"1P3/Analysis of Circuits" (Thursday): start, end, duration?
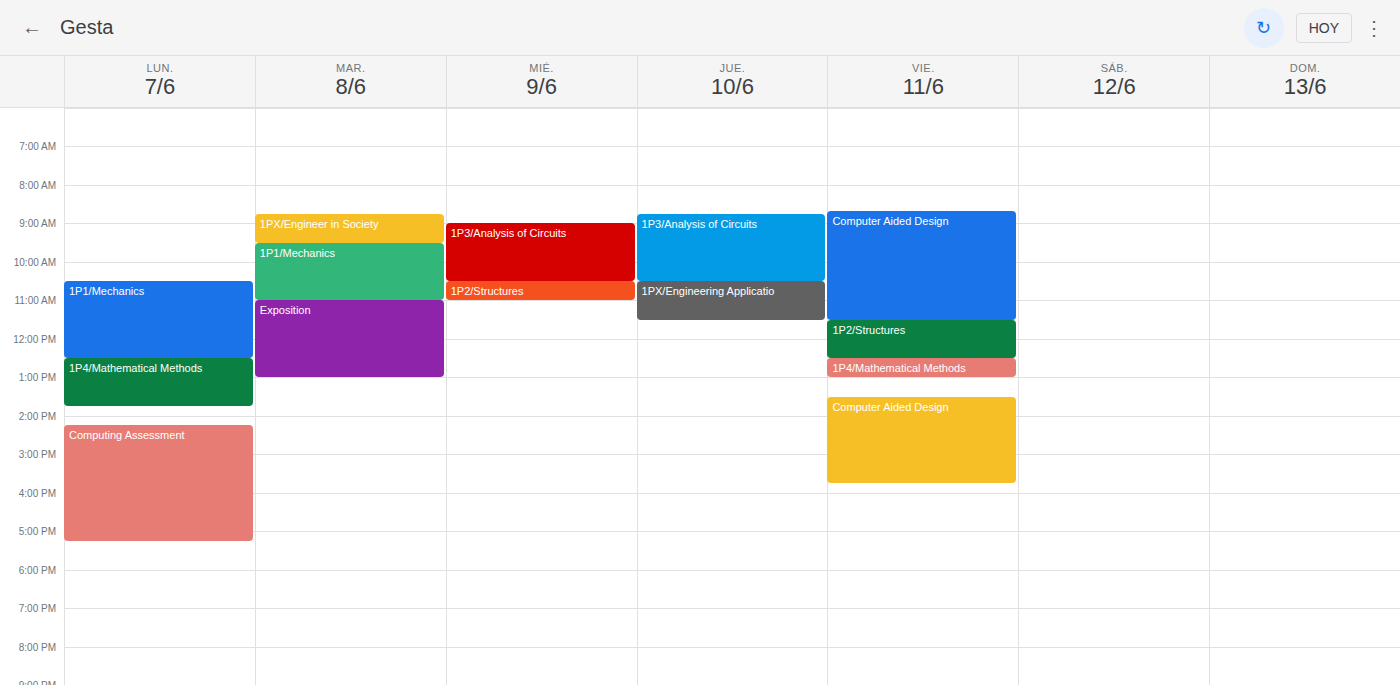
8:45 AM to 10:30 AM, 1 hour 45 minutes